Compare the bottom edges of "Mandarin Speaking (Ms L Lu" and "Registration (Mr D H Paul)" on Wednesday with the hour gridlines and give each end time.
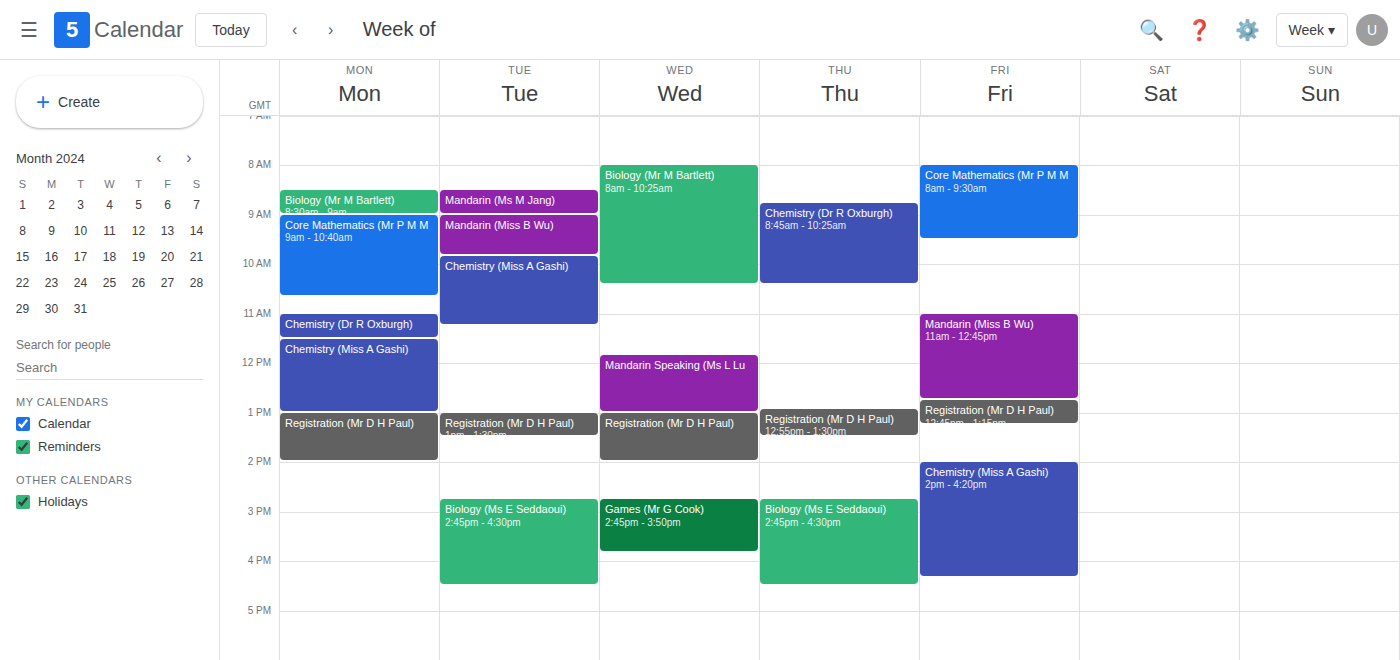
"Mandarin Speaking (Ms L Lu": 1:00 PM, exactly on the 1 PM line. "Registration (Mr D H Paul)": 2:00 PM, exactly on the 2 PM line.